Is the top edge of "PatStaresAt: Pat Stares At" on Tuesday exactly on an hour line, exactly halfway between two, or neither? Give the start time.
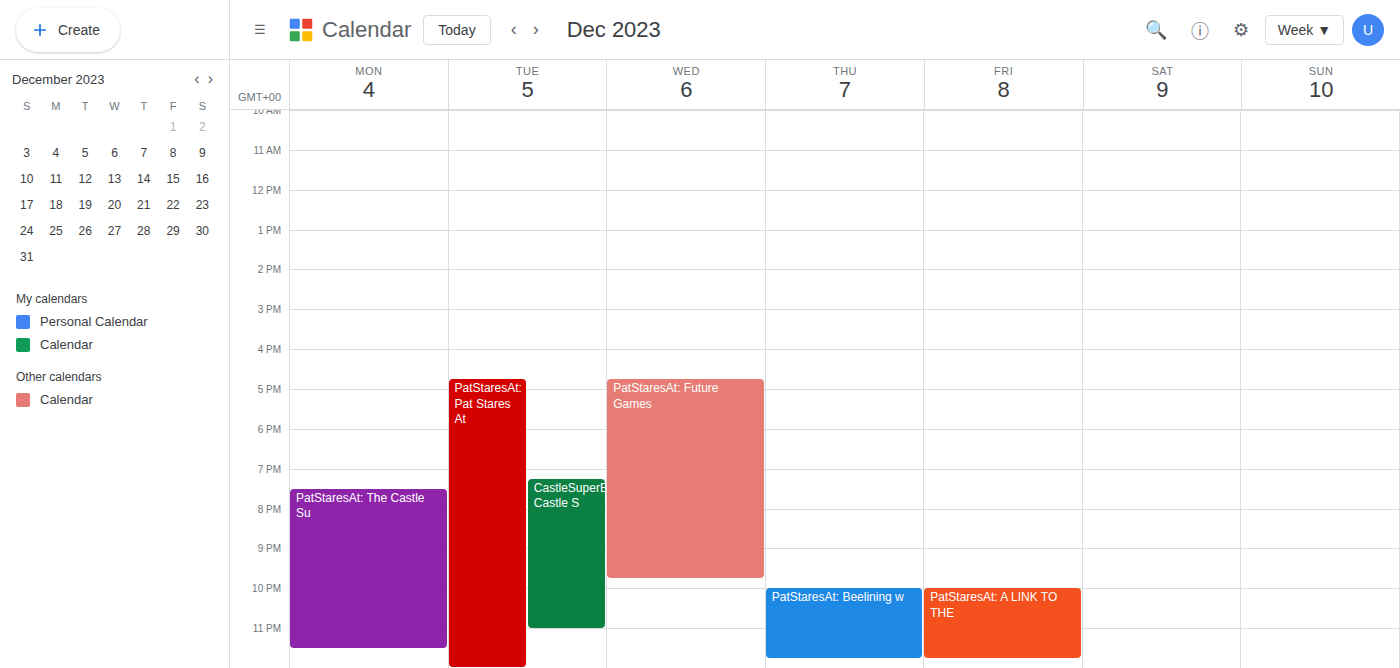
4:45 PM -- neither: three quarters of the way from the 4 PM line to the 5 PM line.